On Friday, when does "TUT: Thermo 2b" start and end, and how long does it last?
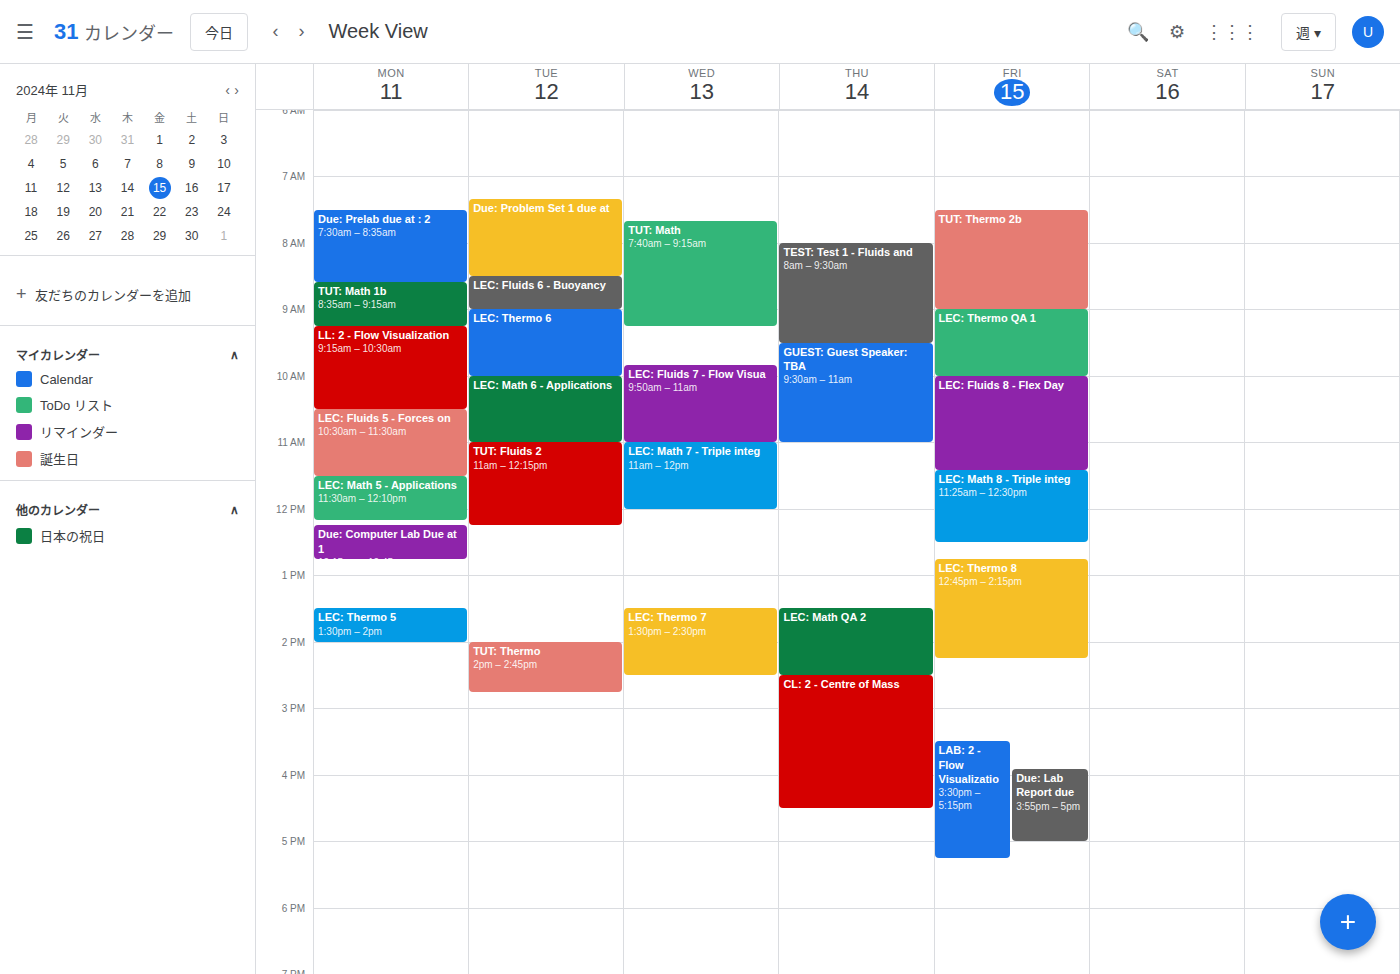
7:30 AM to 9:00 AM, 1 hour 30 minutes